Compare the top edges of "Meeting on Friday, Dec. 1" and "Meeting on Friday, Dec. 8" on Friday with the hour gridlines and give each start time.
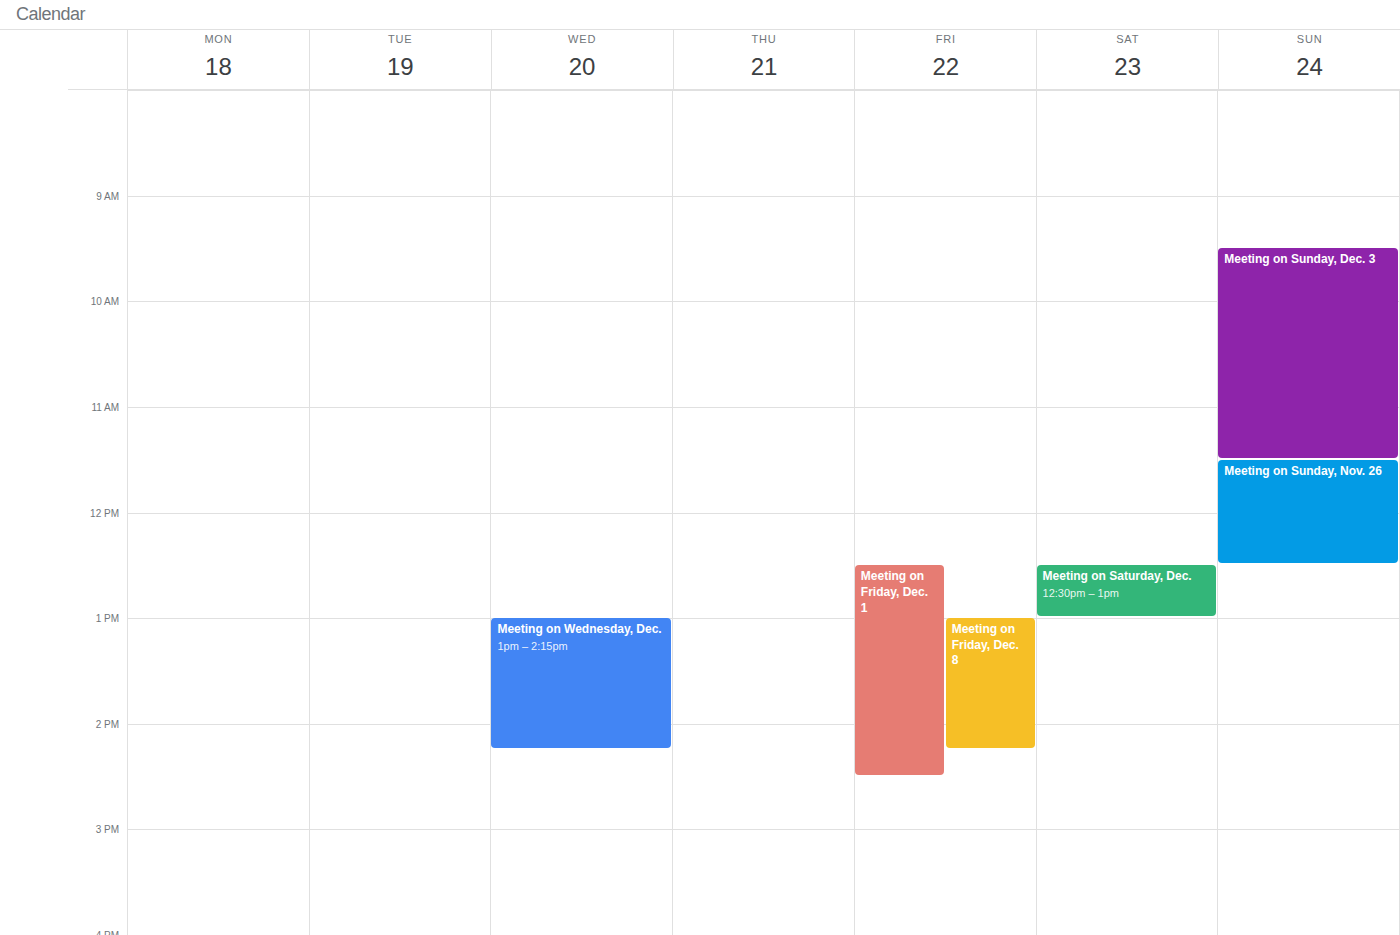
"Meeting on Friday, Dec. 1": 12:30, halfway between the 12:00 and 13:00 lines. "Meeting on Friday, Dec. 8": 13:00, exactly on the 13:00 line.